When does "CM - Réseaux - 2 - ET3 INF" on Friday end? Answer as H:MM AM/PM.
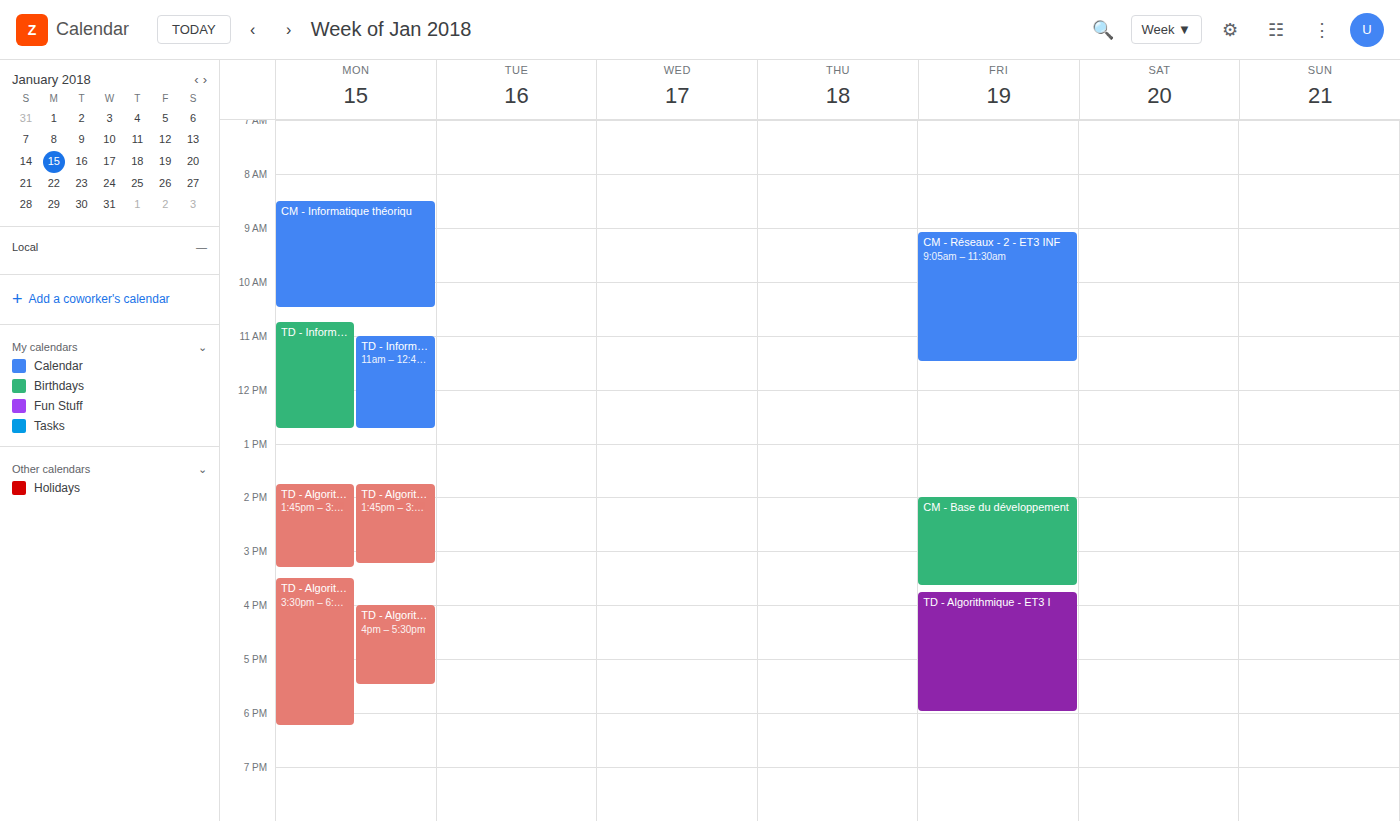
11:30 AM